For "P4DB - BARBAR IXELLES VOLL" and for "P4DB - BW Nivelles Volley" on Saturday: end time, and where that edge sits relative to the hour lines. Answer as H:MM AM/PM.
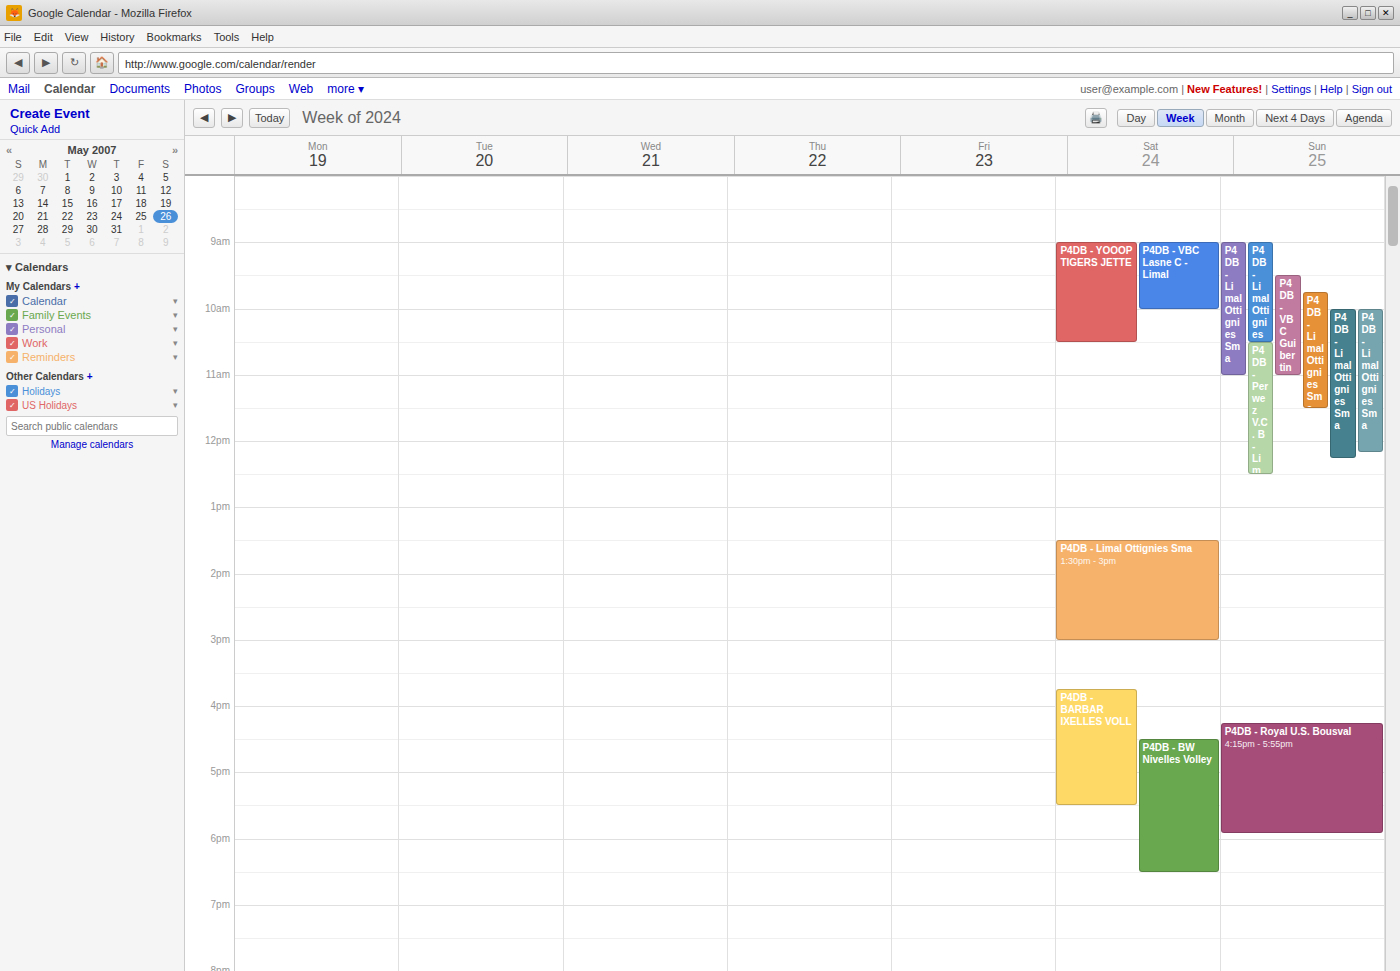
"P4DB - BARBAR IXELLES VOLL": 5:30 PM, halfway between the 5 PM and 6 PM lines. "P4DB - BW Nivelles Volley": 6:30 PM, halfway between the 6 PM and 7 PM lines.